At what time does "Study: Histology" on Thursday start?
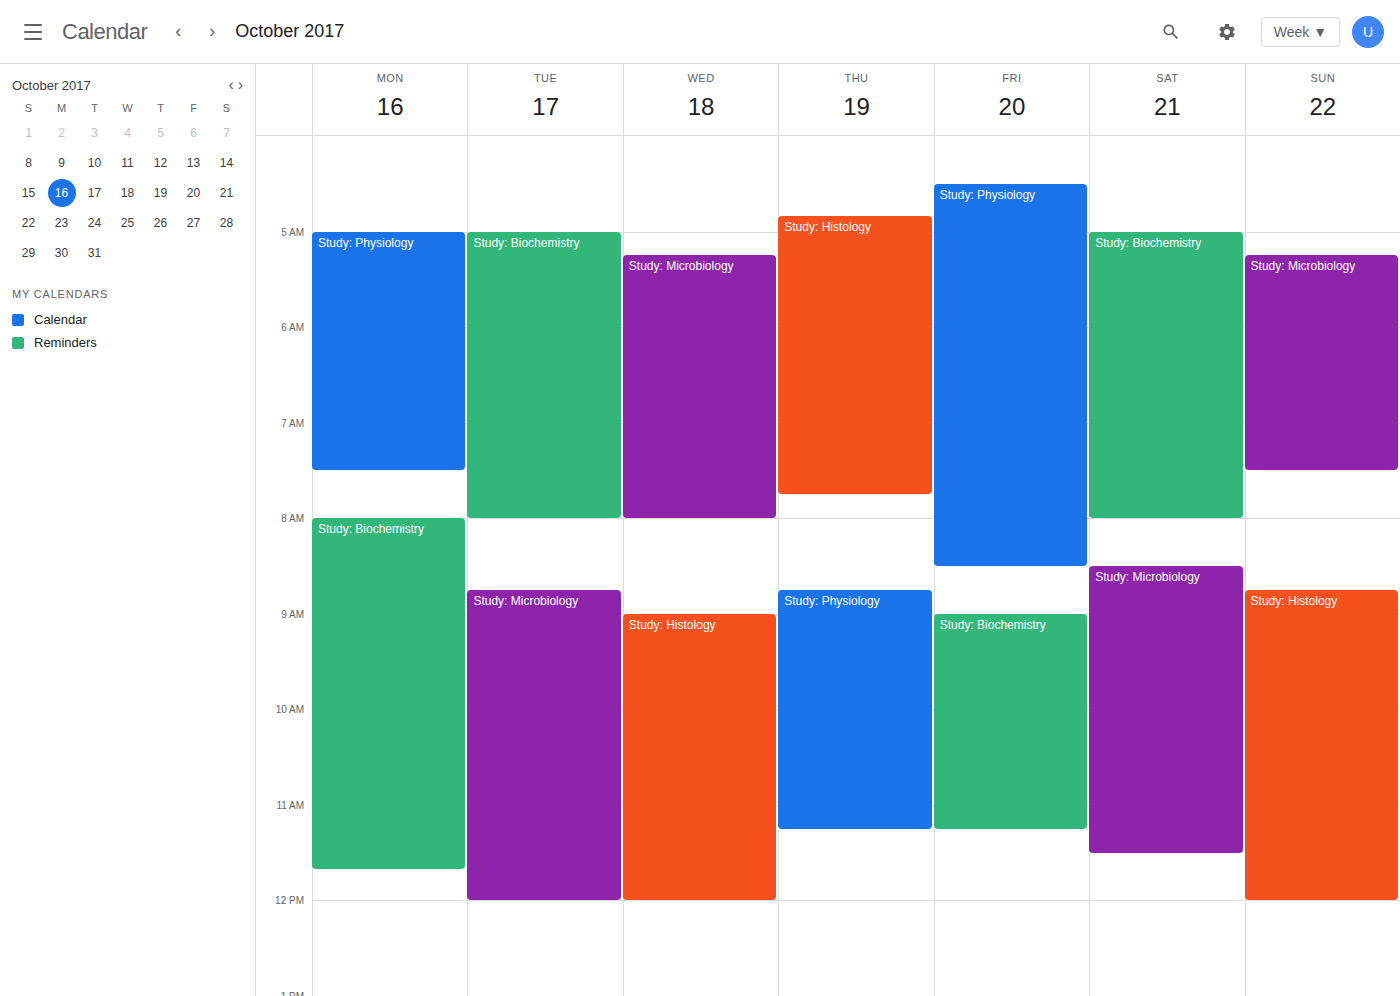
4:50 AM